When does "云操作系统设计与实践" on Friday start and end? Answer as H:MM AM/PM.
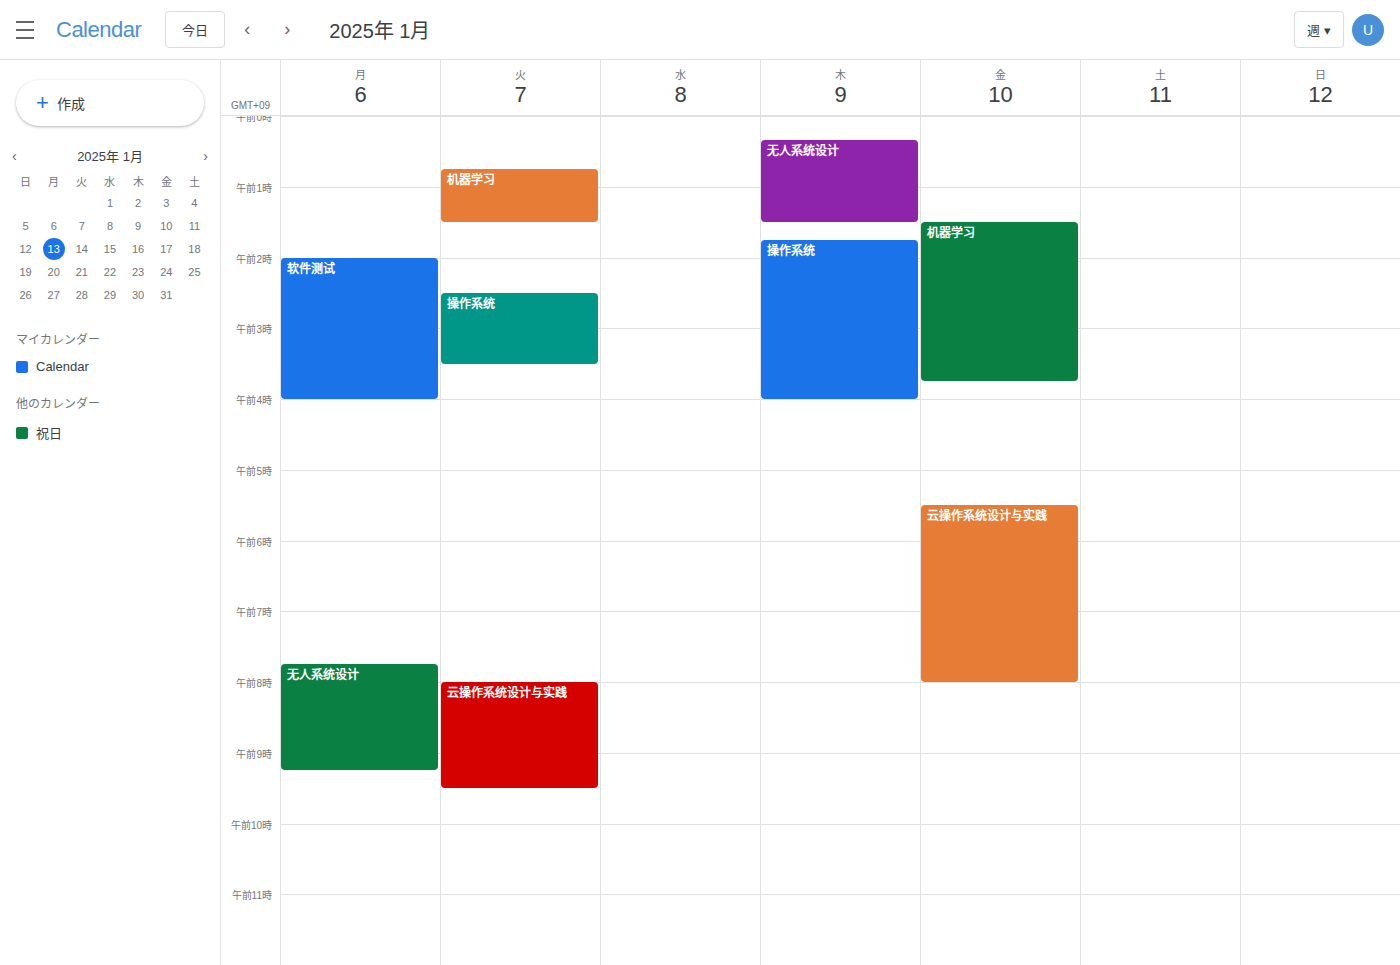
5:30 AM to 8:00 AM